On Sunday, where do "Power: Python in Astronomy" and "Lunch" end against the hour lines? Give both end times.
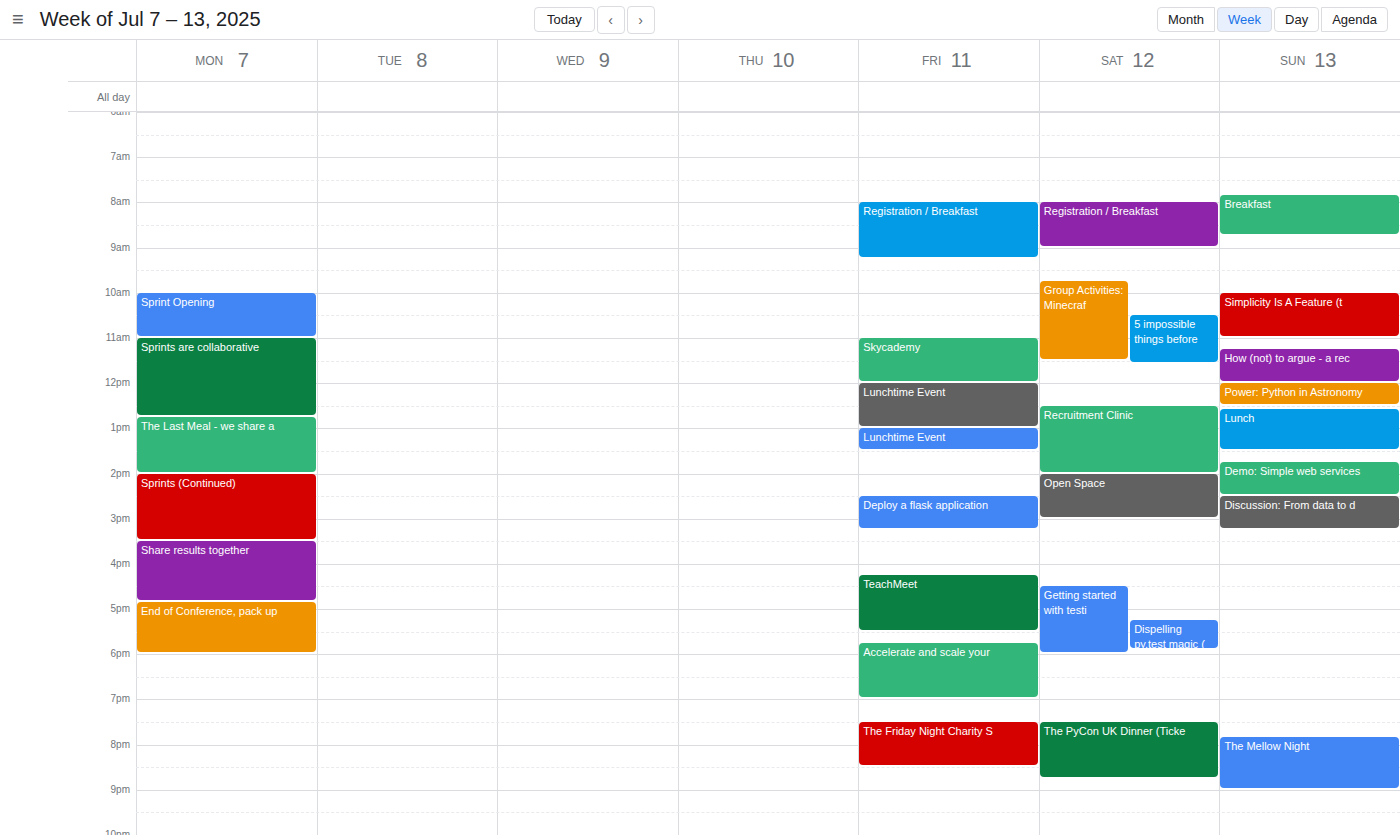
"Power: Python in Astronomy": 12:30 PM, halfway between the 12 PM and 1 PM lines. "Lunch": 1:30 PM, halfway between the 1 PM and 2 PM lines.